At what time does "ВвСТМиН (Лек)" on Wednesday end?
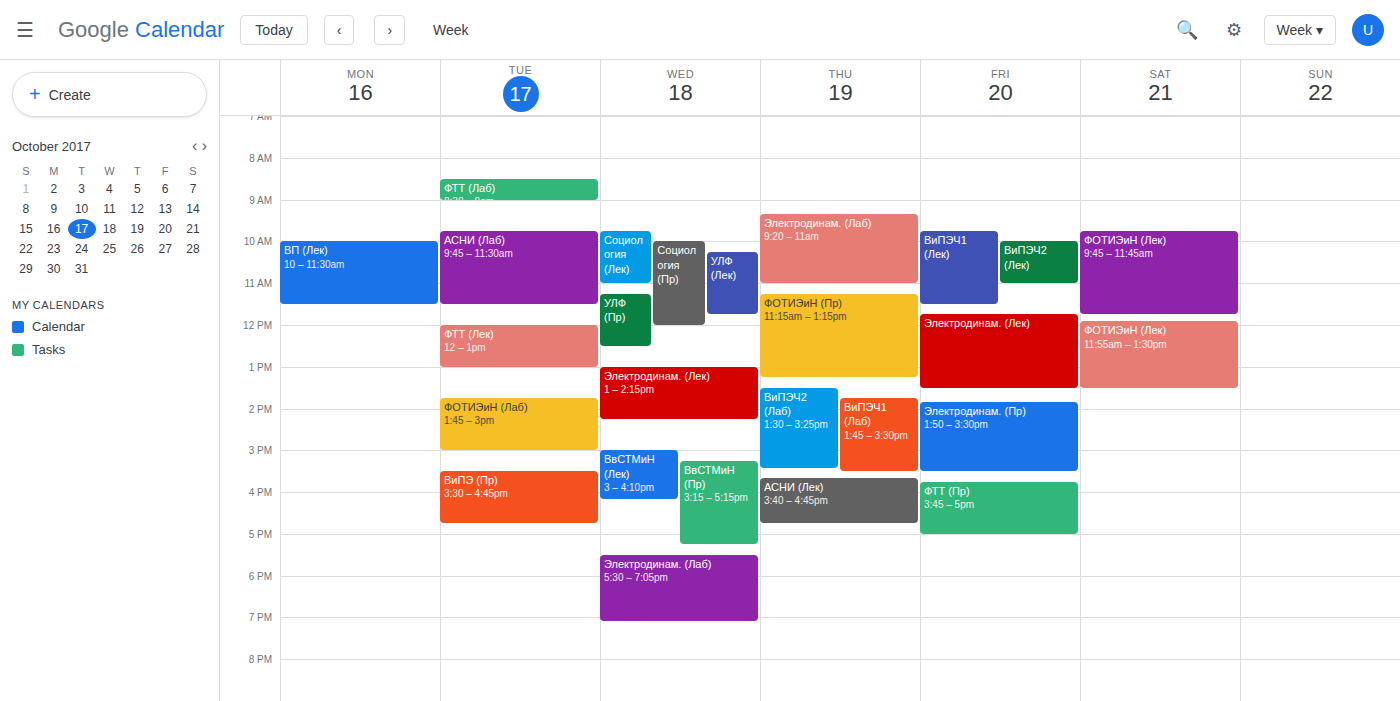
4:10 PM